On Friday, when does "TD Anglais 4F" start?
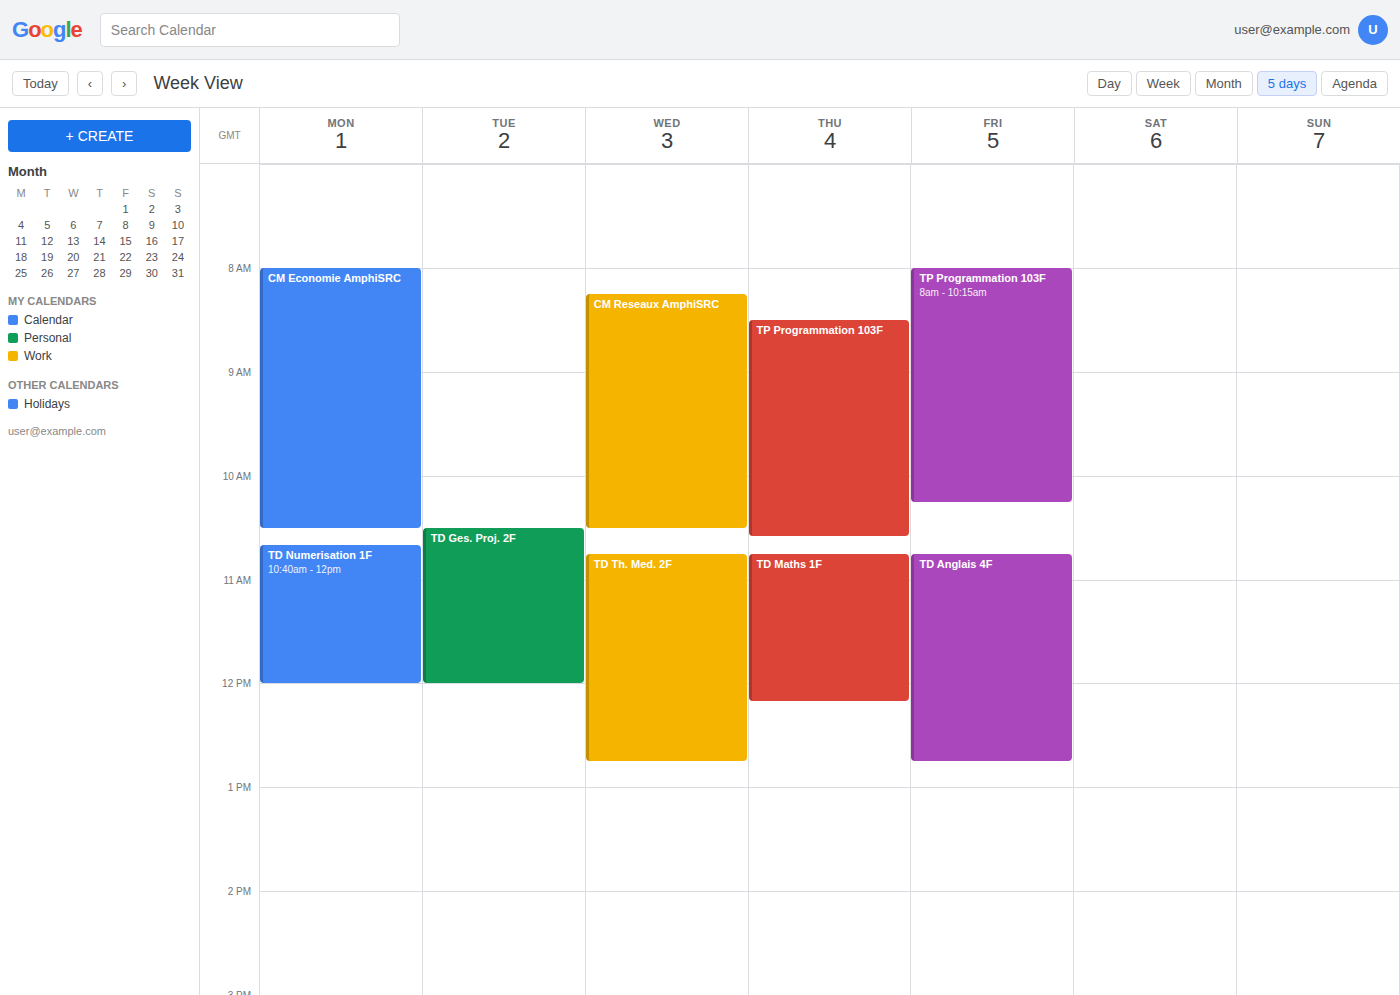
10:45